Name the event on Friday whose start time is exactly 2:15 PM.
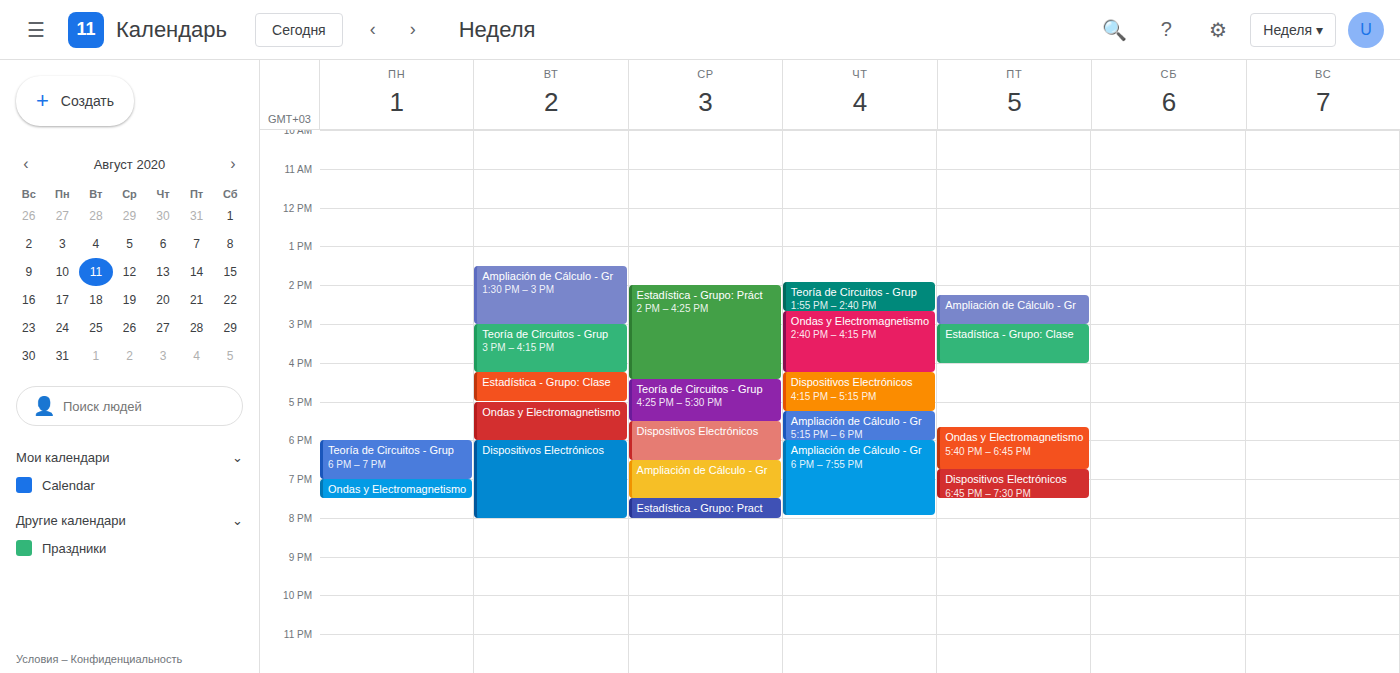
"Ampliación de Cálculo - Gr"